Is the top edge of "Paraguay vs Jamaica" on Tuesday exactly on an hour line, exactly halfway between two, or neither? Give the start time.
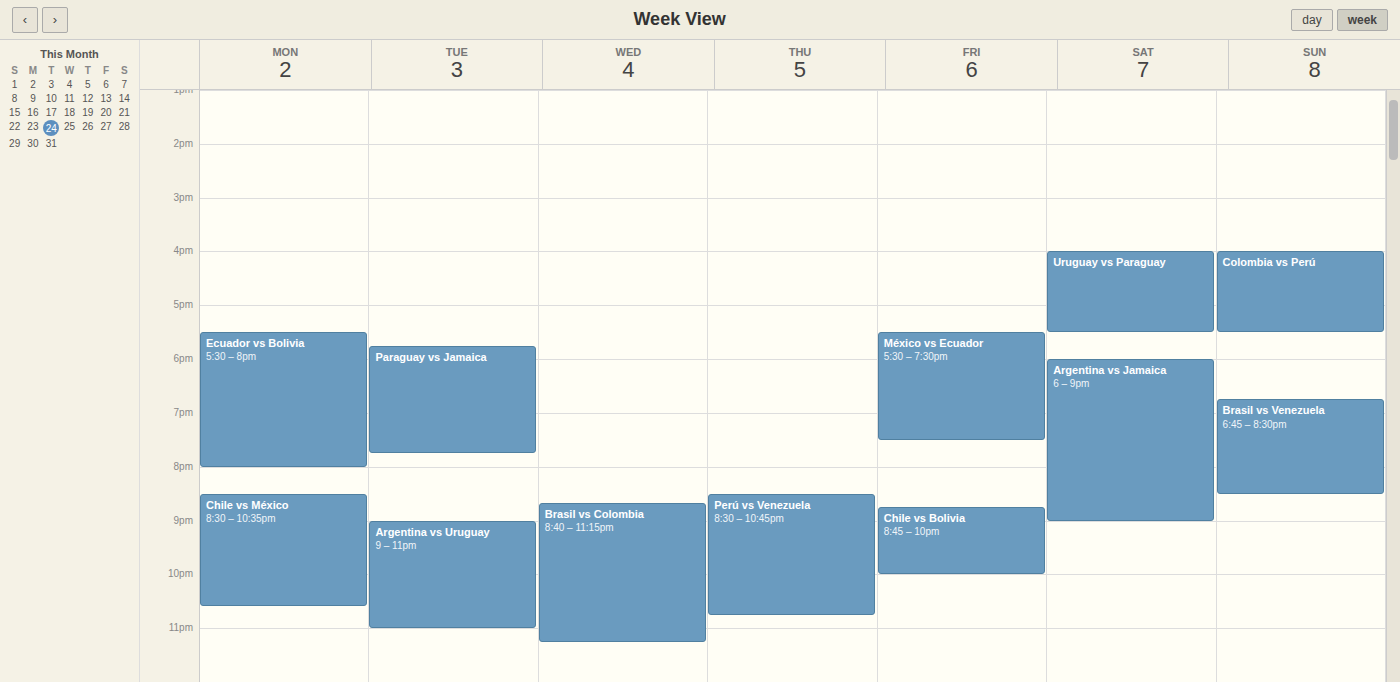
5:45 PM -- neither: three quarters of the way from the 5 PM line to the 6 PM line.